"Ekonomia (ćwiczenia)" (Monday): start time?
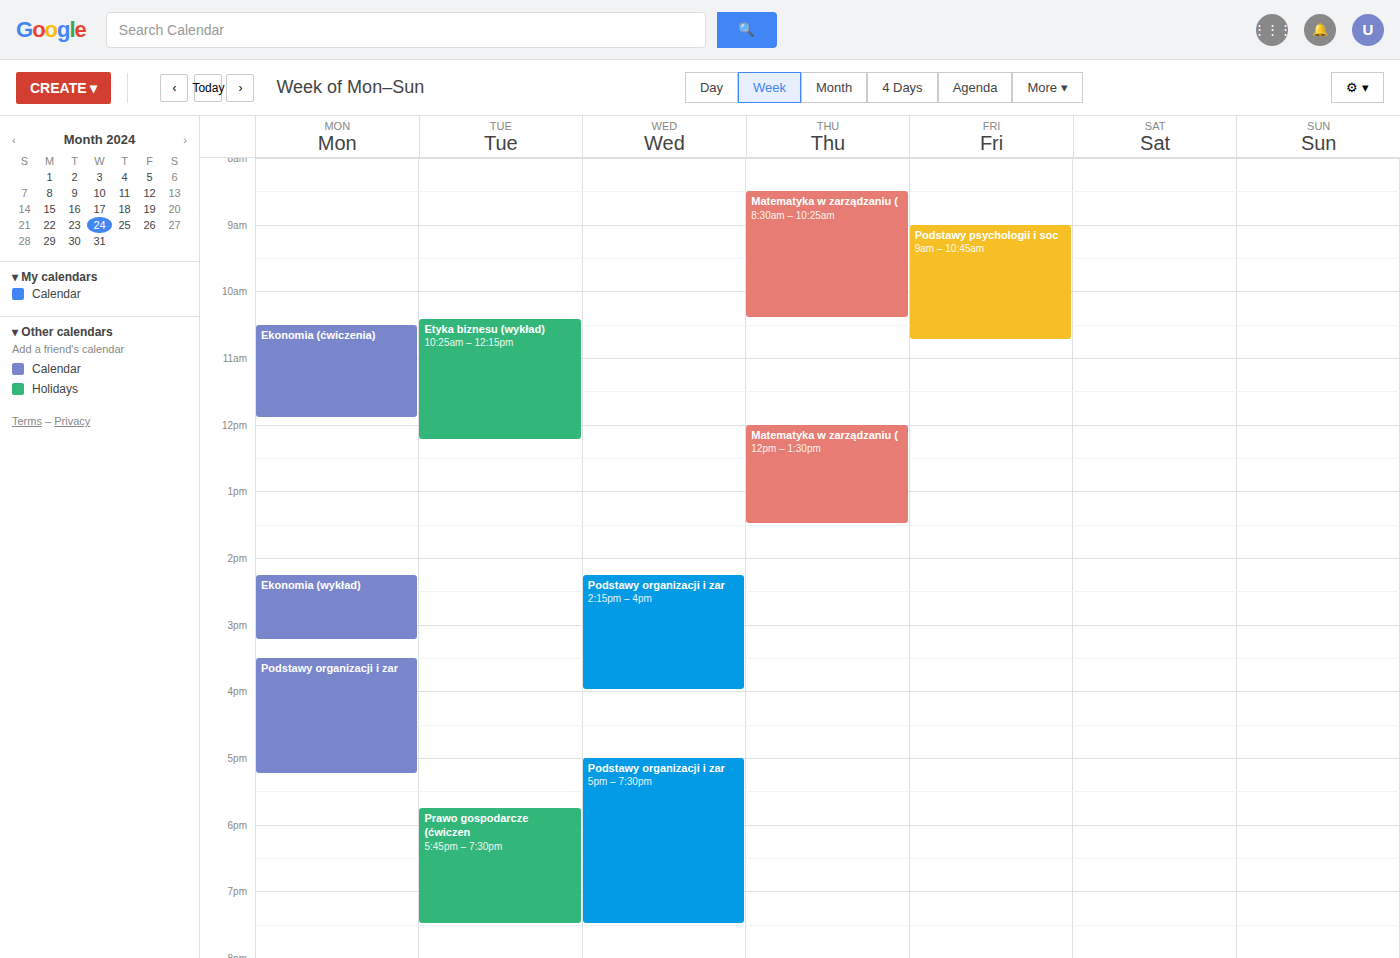
10:30 AM